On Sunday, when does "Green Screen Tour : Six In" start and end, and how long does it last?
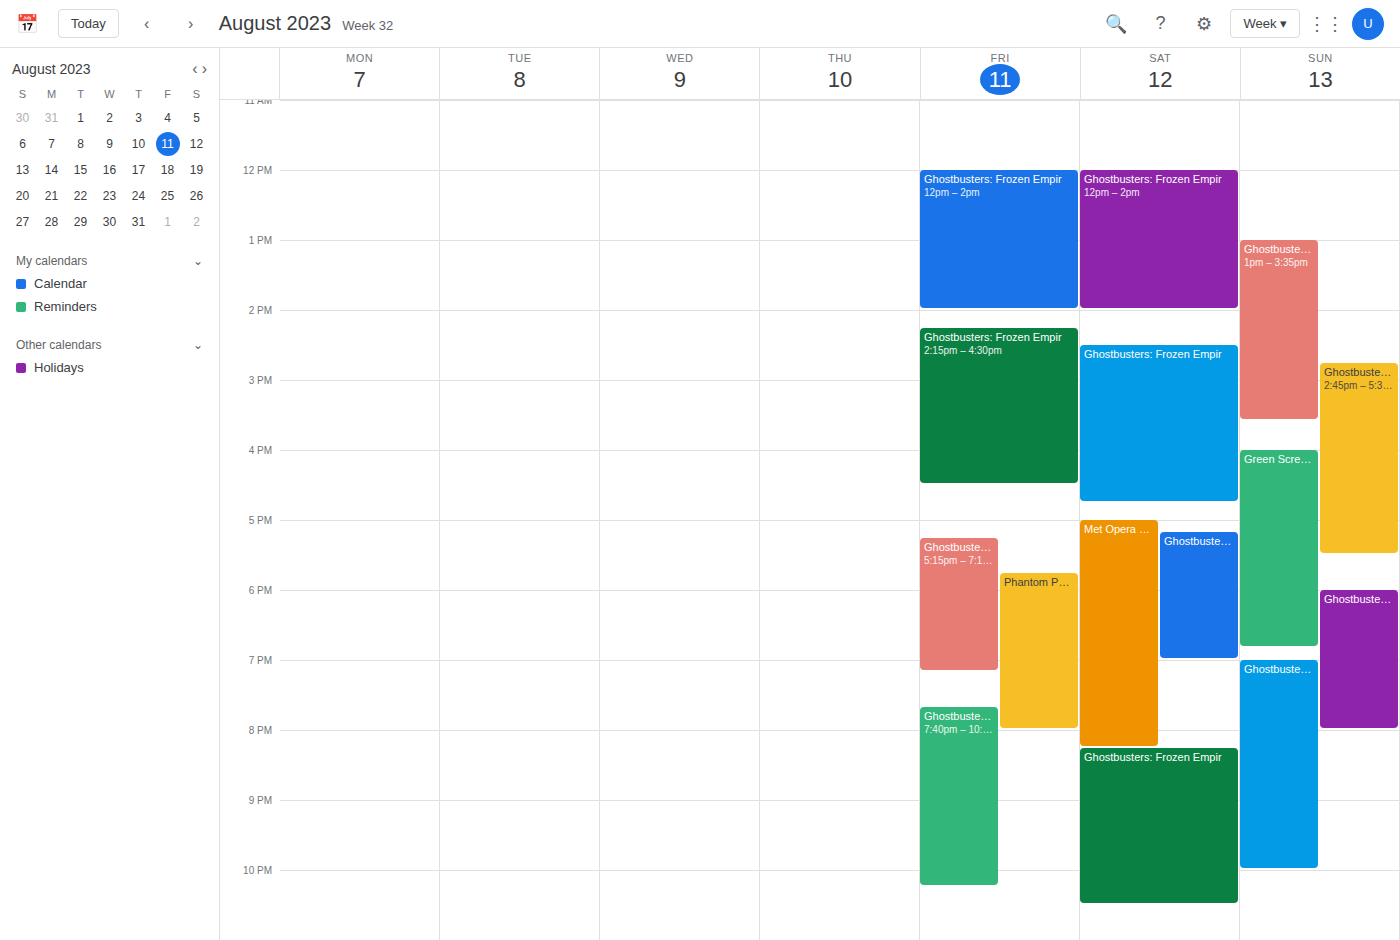
4:00 PM to 6:50 PM, 2 hours 50 minutes